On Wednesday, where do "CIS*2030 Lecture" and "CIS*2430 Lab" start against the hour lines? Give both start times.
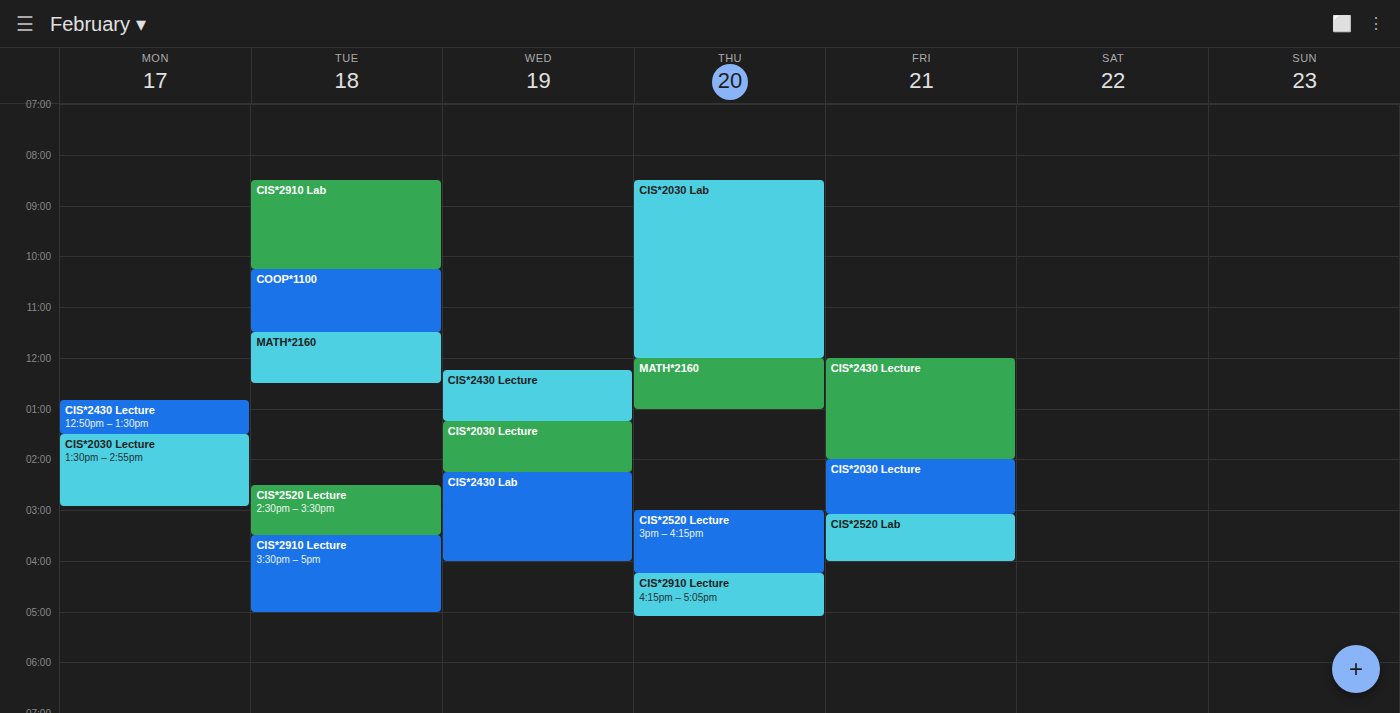
"CIS*2030 Lecture": 1:15 PM, neither: a quarter of the way from the 1 PM line to the 2 PM line. "CIS*2430 Lab": 2:15 PM, neither: a quarter of the way from the 2 PM line to the 3 PM line.